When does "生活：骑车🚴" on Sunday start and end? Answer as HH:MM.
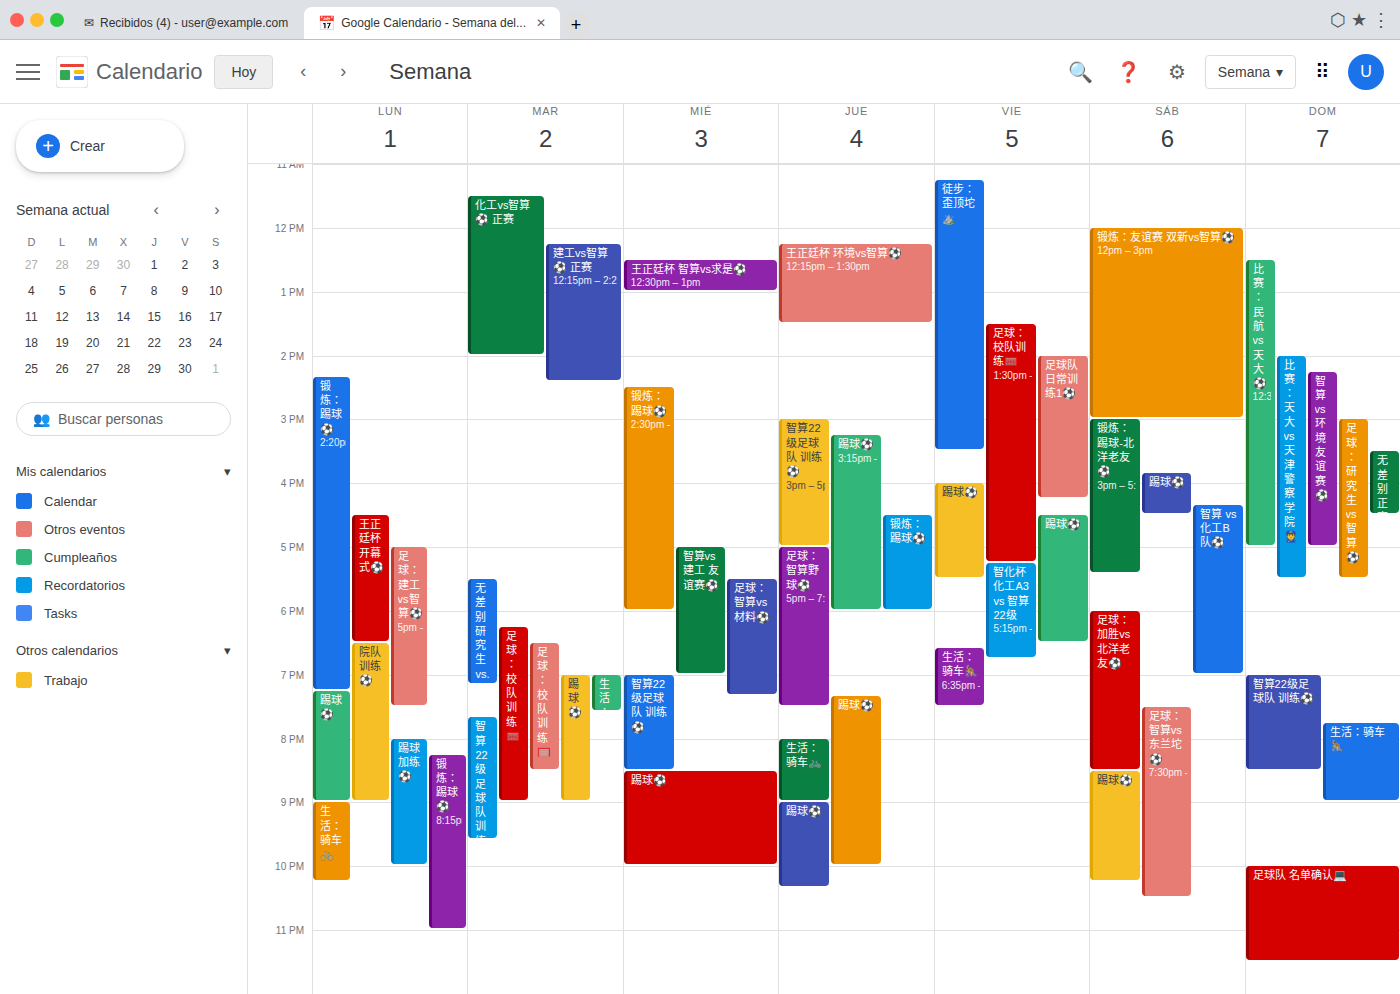
19:45 to 21:00